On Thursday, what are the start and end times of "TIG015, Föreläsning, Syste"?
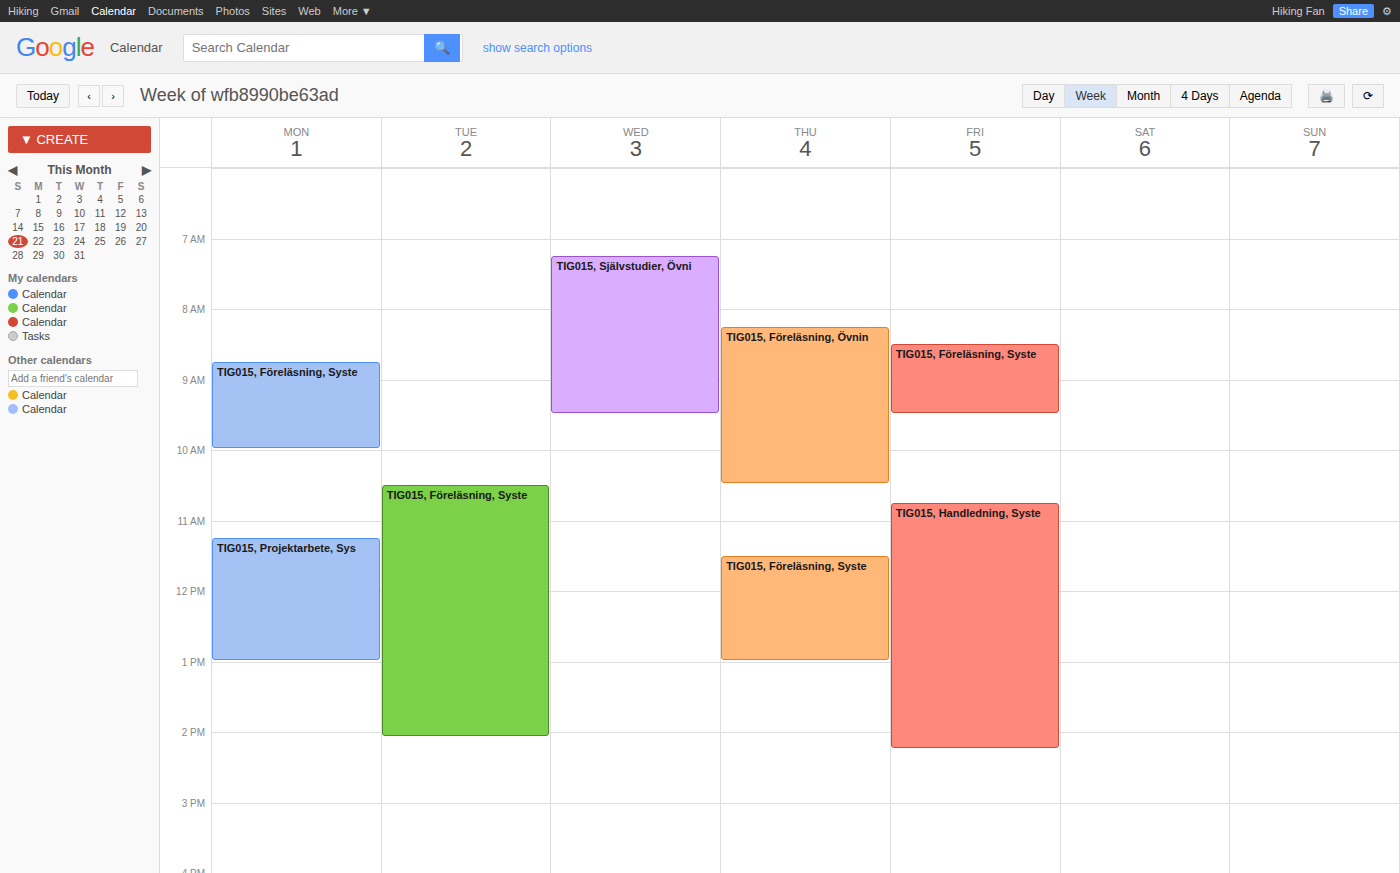
11:30 AM to 1:00 PM